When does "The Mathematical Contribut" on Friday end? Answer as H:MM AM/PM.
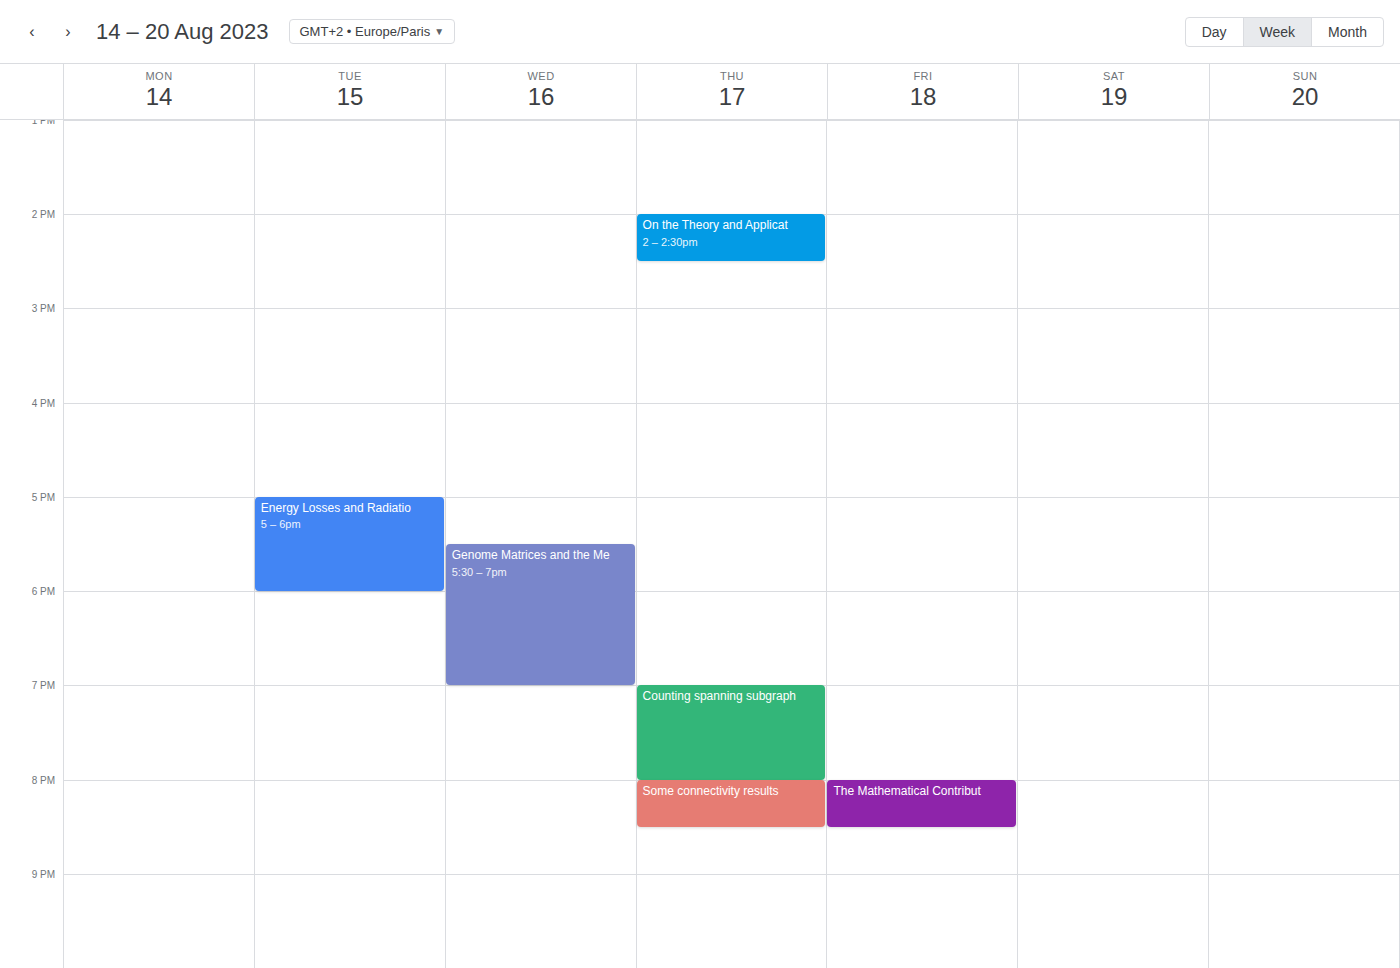
8:30 PM